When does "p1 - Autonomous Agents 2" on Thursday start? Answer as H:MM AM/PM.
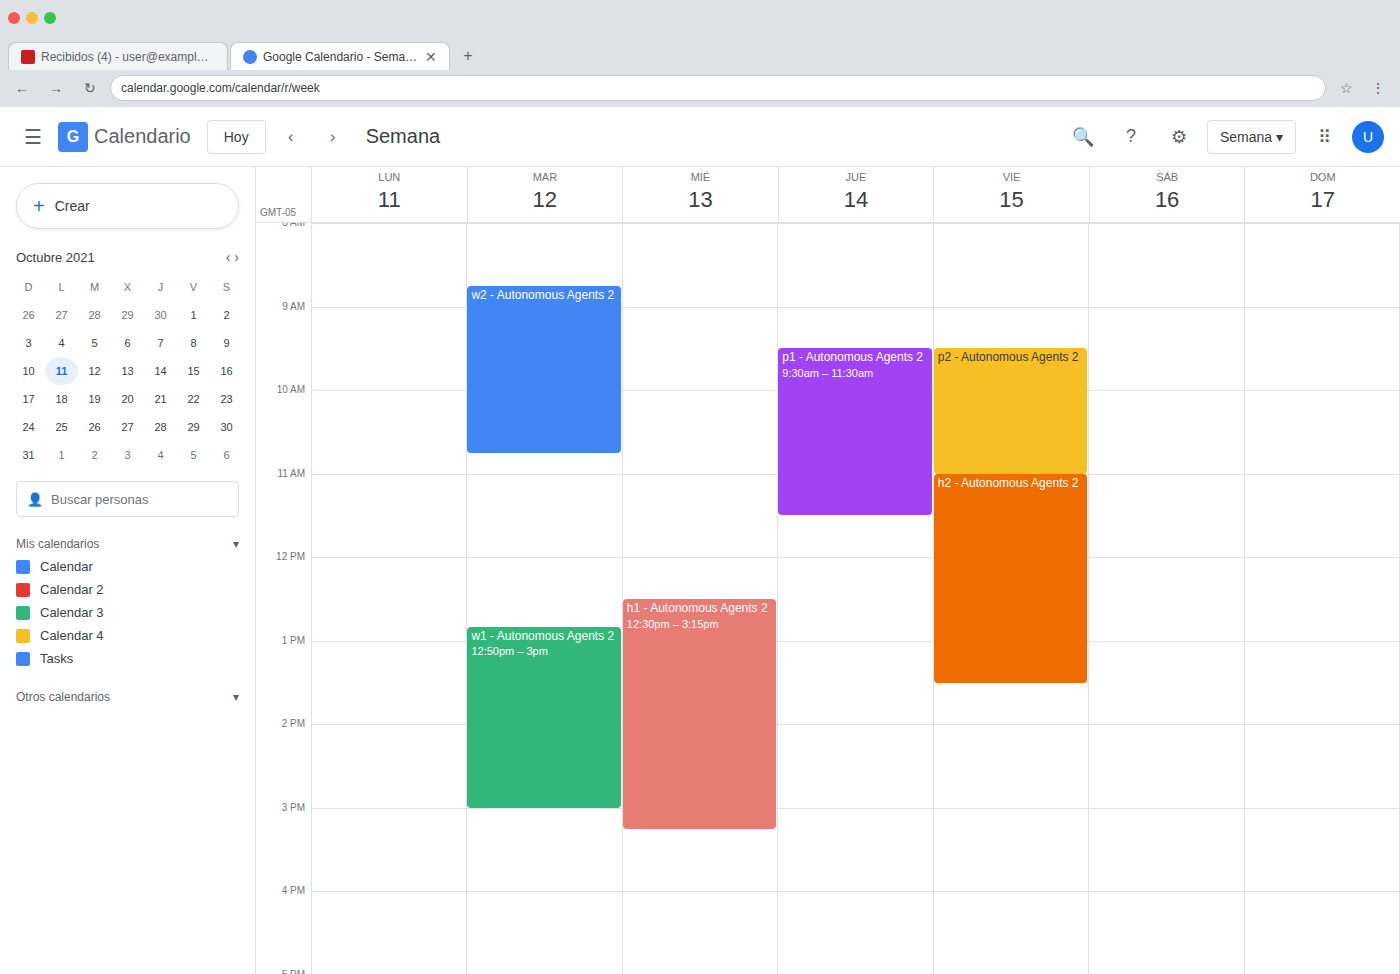
9:30 AM